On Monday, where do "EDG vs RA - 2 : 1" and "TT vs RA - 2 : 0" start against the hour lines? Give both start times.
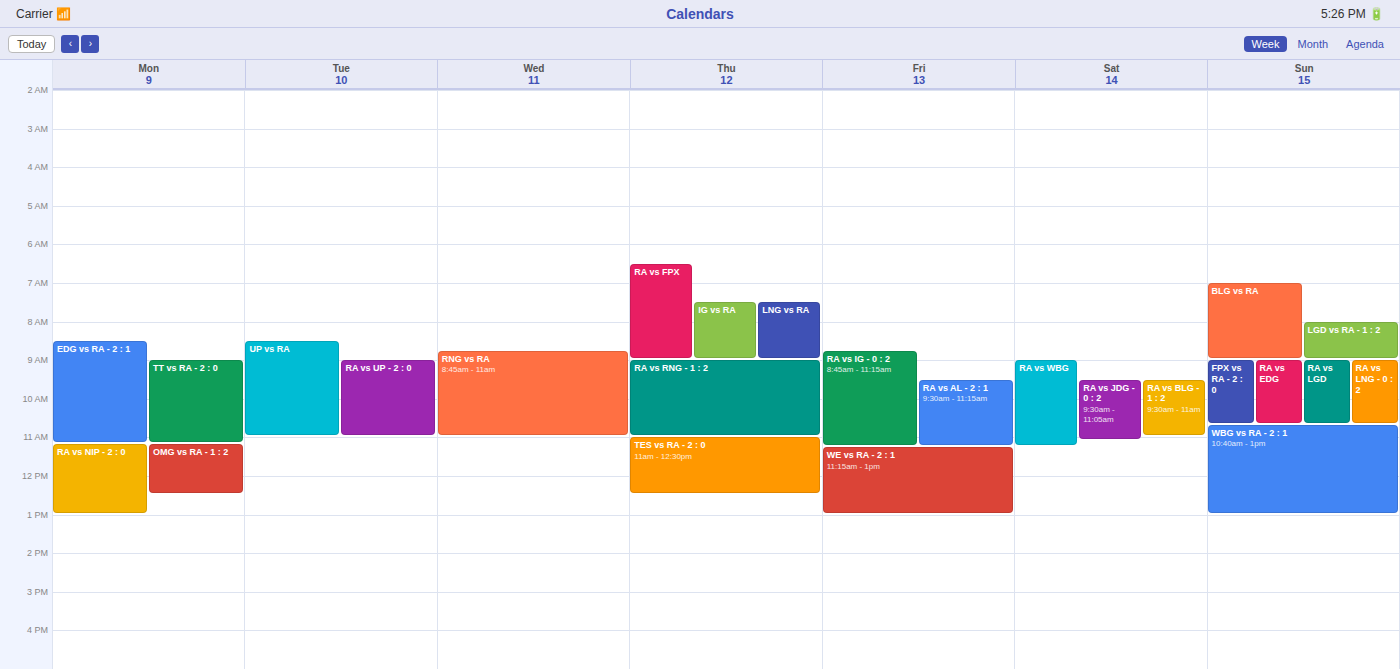
"EDG vs RA - 2 : 1": 8:30 AM, halfway between the 8 AM and 9 AM lines. "TT vs RA - 2 : 0": 9:00 AM, exactly on the 9 AM line.